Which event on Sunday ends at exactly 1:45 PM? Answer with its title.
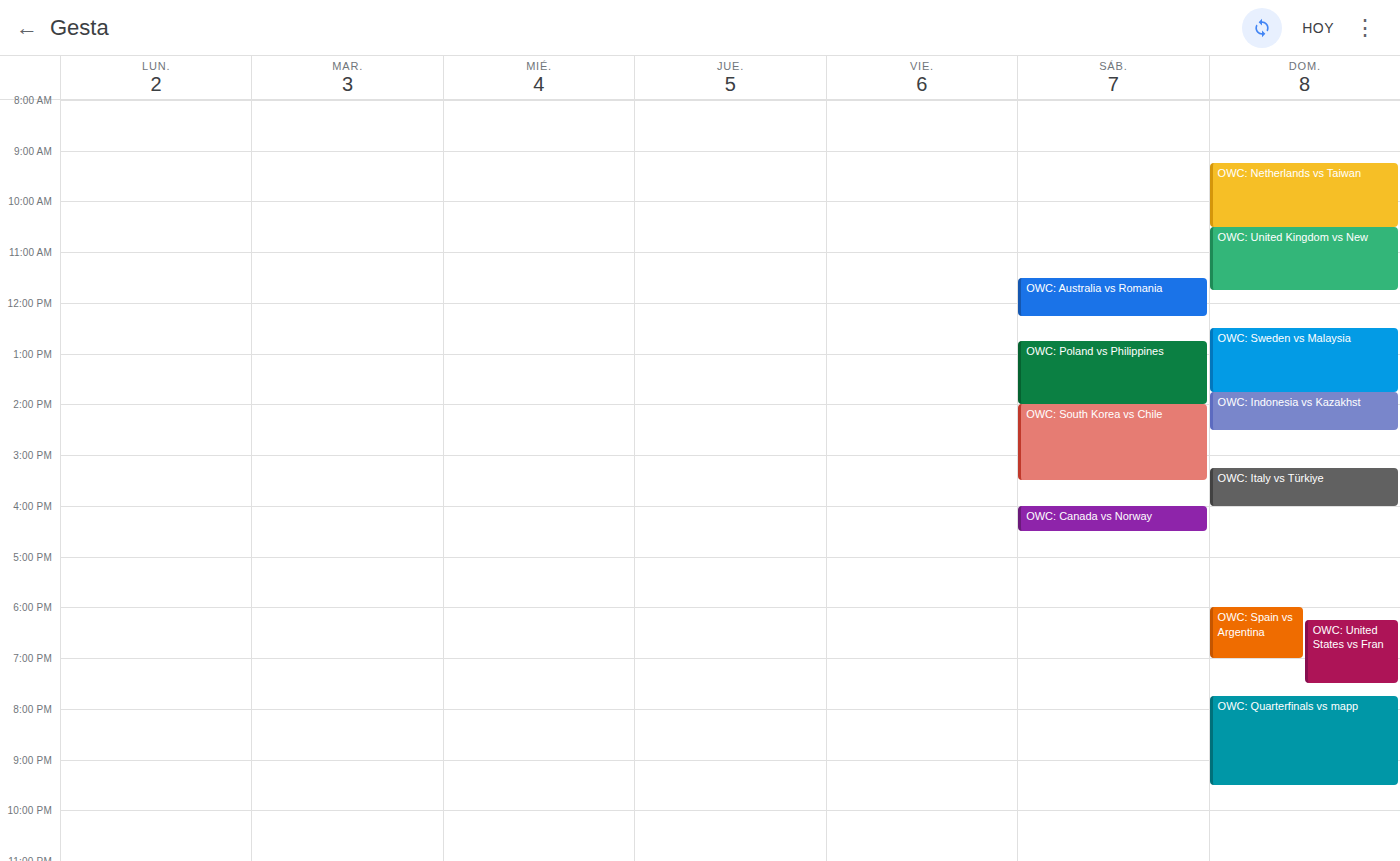
"OWC: Sweden vs Malaysia"